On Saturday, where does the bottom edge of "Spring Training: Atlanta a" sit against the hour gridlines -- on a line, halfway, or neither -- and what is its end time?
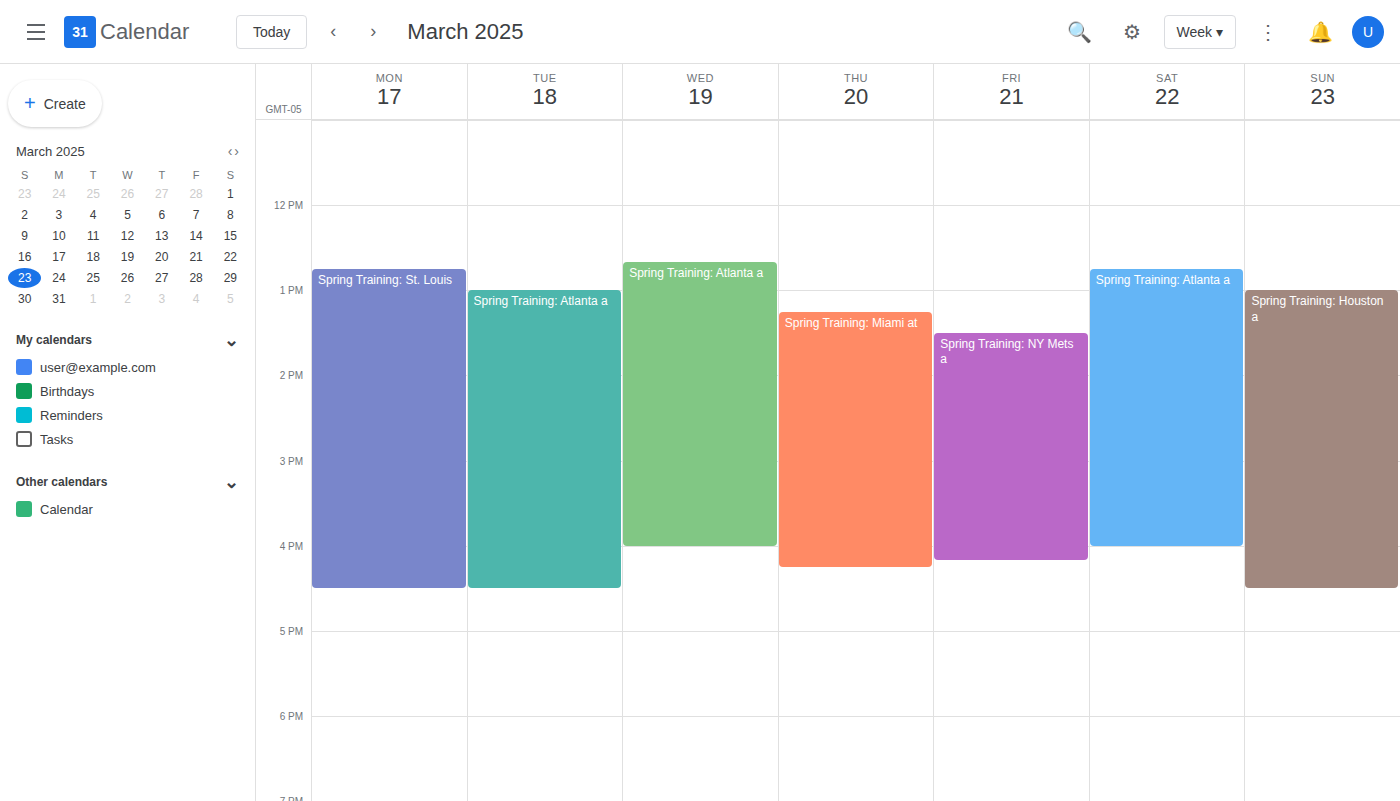
4:00 PM -- exactly on the 4 PM line.